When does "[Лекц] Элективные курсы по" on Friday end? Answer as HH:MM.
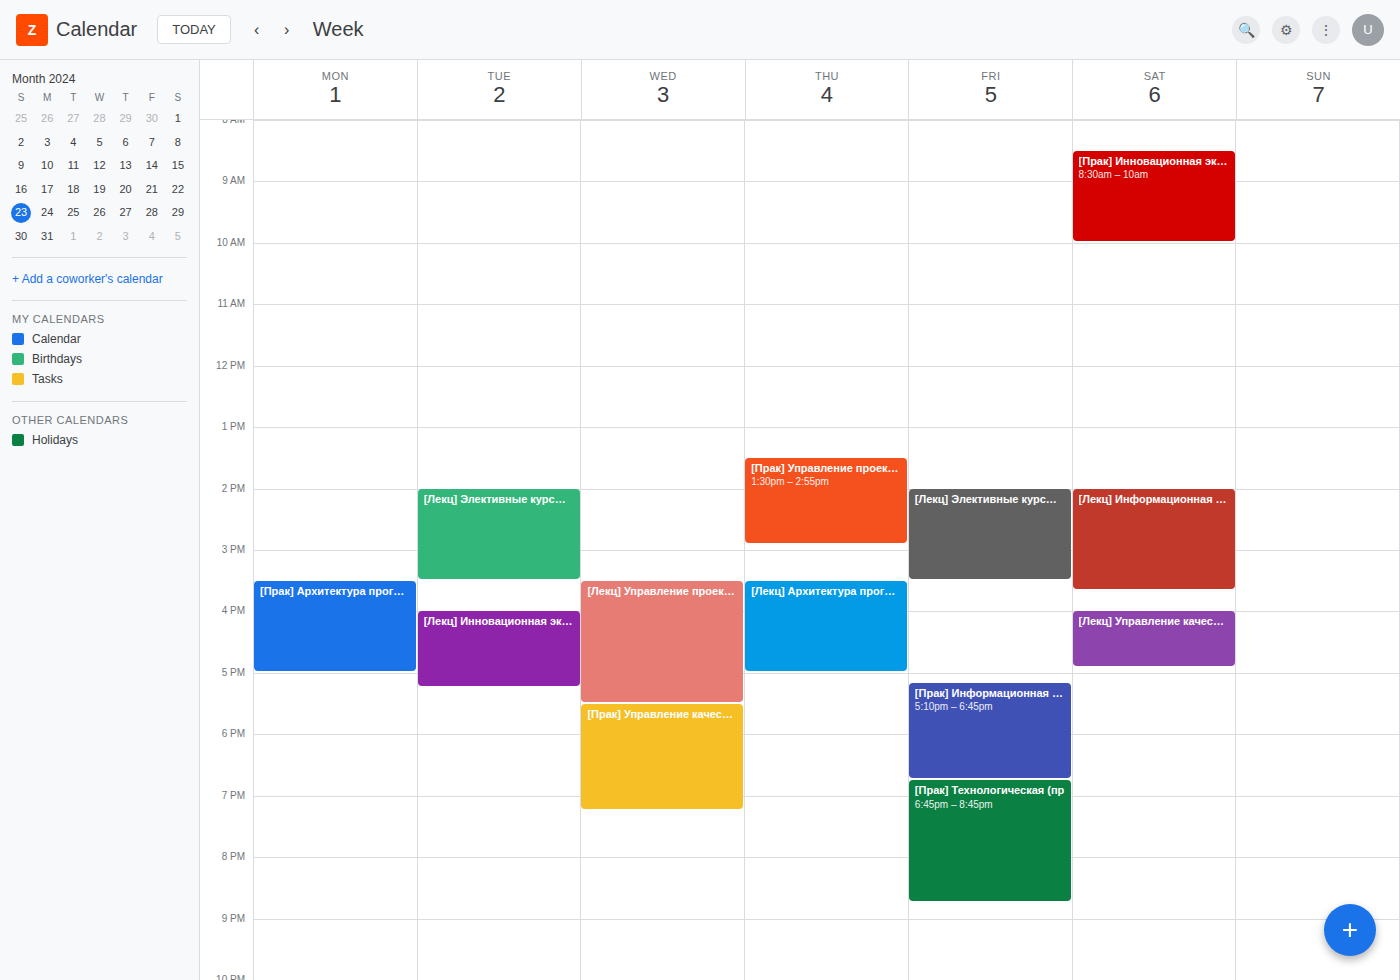
15:30